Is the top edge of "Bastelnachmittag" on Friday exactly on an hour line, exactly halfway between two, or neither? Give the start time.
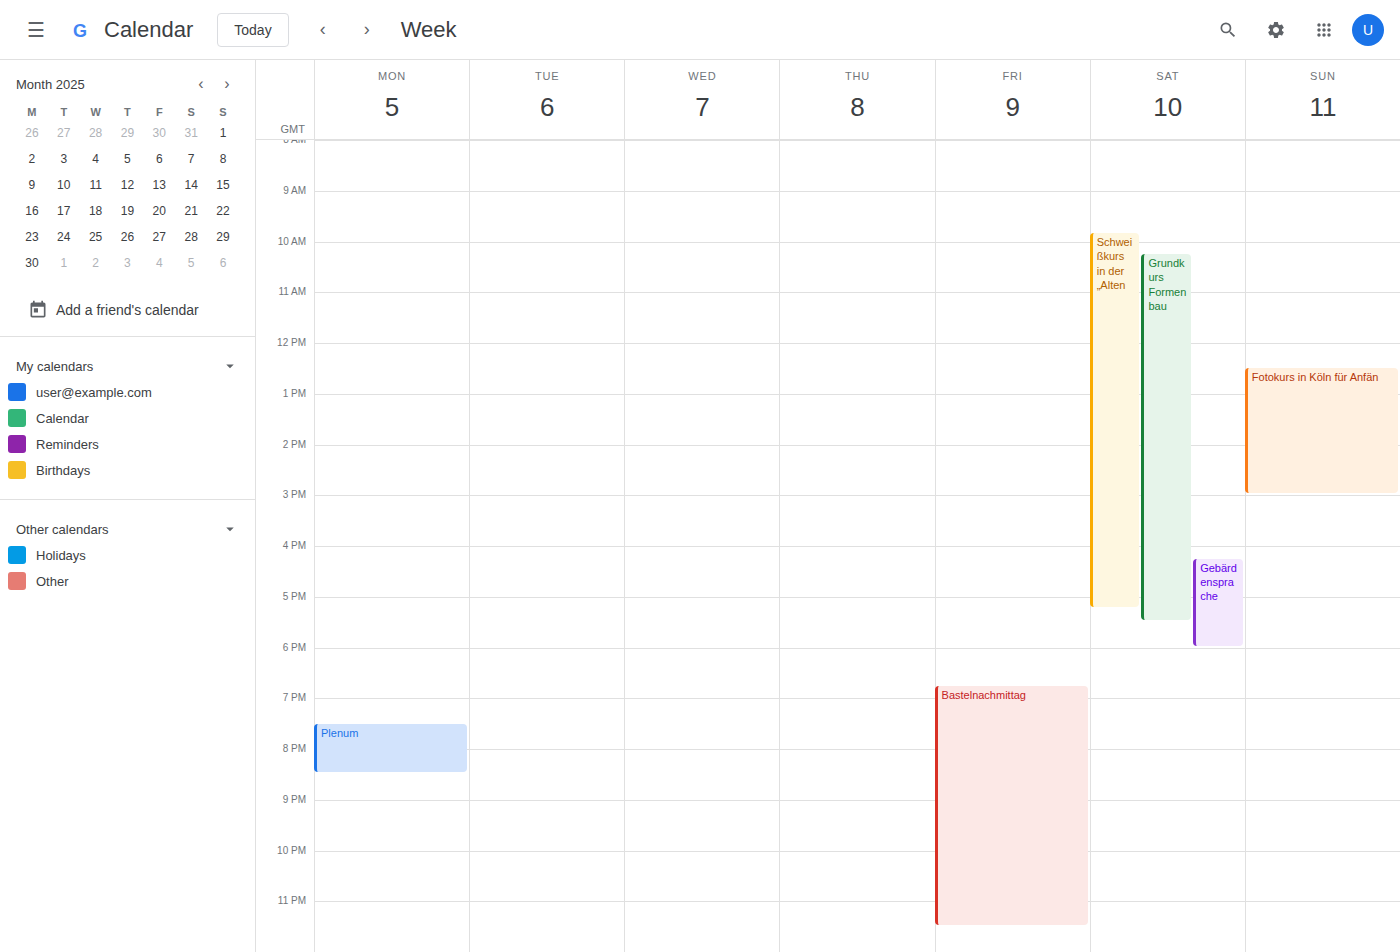
6:45 PM -- neither: three quarters of the way from the 6 PM line to the 7 PM line.